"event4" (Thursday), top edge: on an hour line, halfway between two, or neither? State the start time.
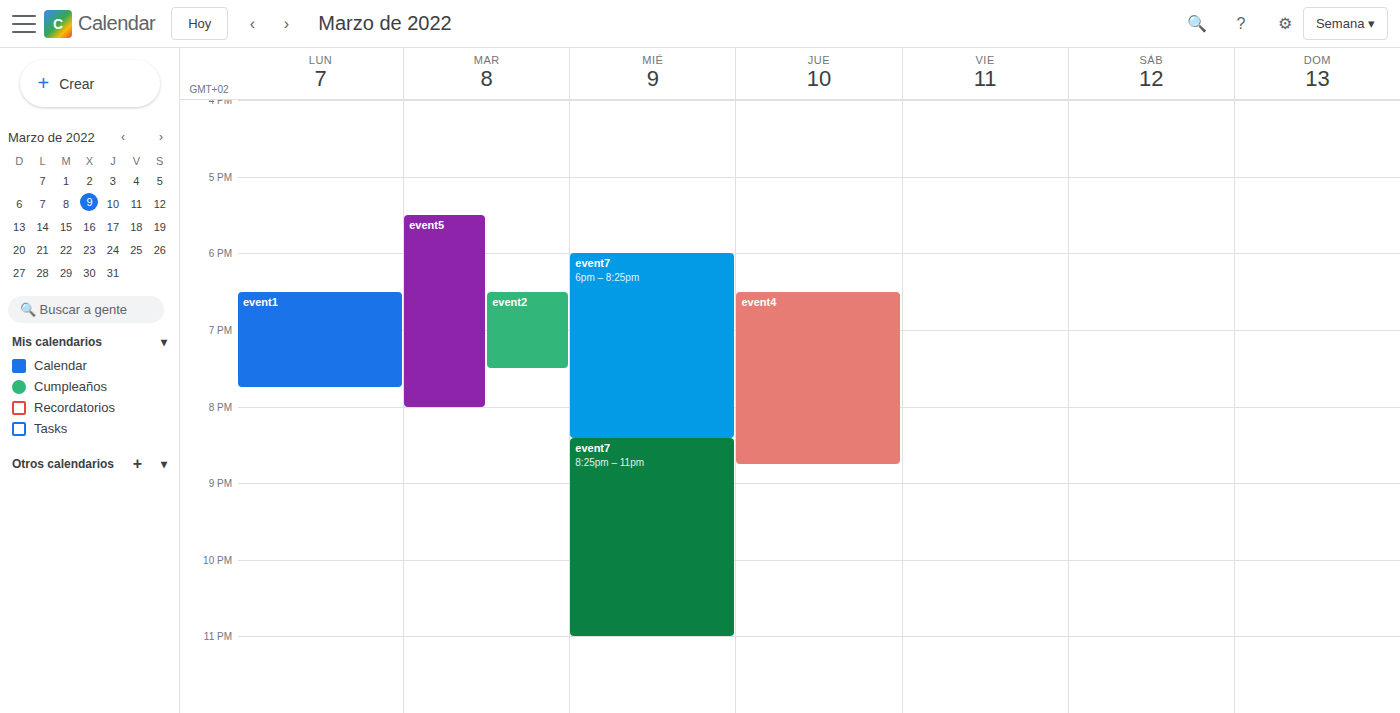
6:30 PM -- halfway between the 6 PM and 7 PM lines.